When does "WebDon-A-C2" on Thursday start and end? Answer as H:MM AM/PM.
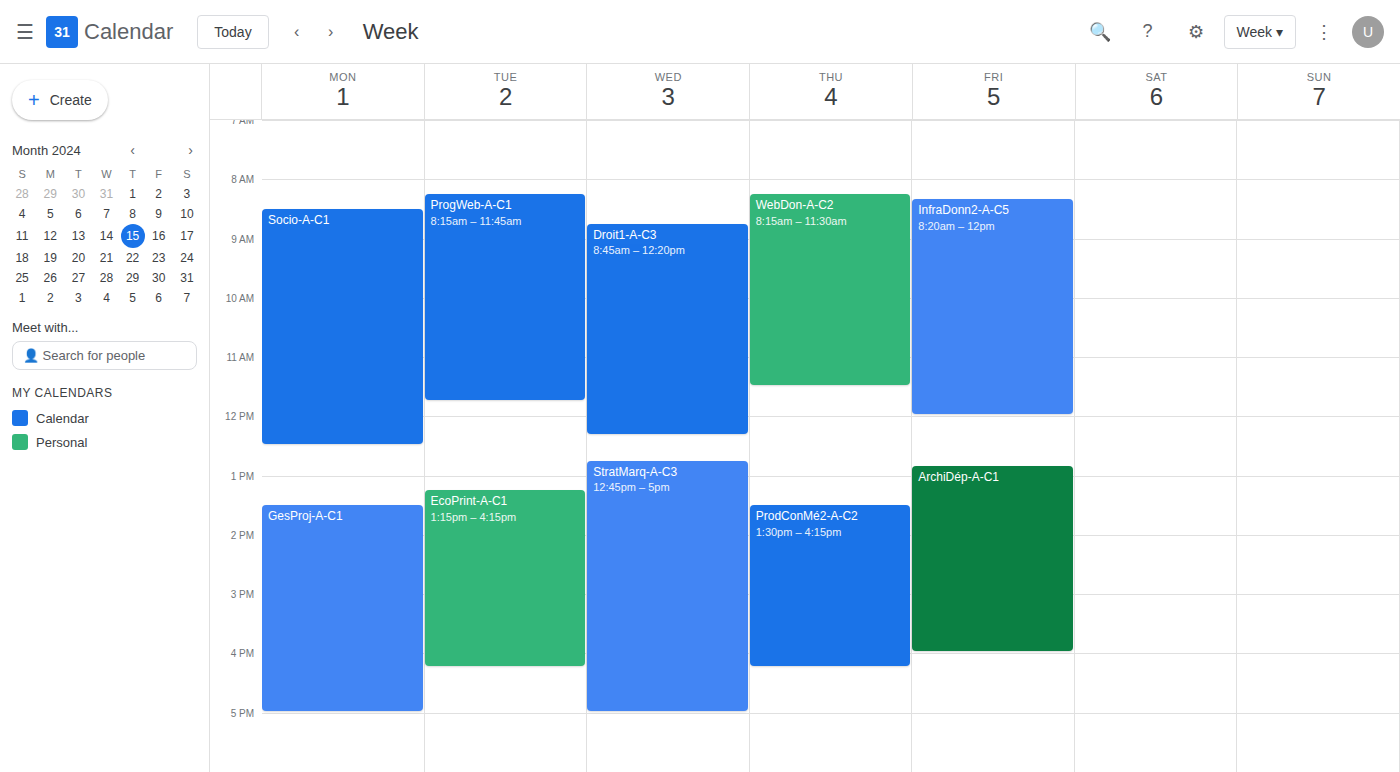
8:15 AM to 11:30 AM